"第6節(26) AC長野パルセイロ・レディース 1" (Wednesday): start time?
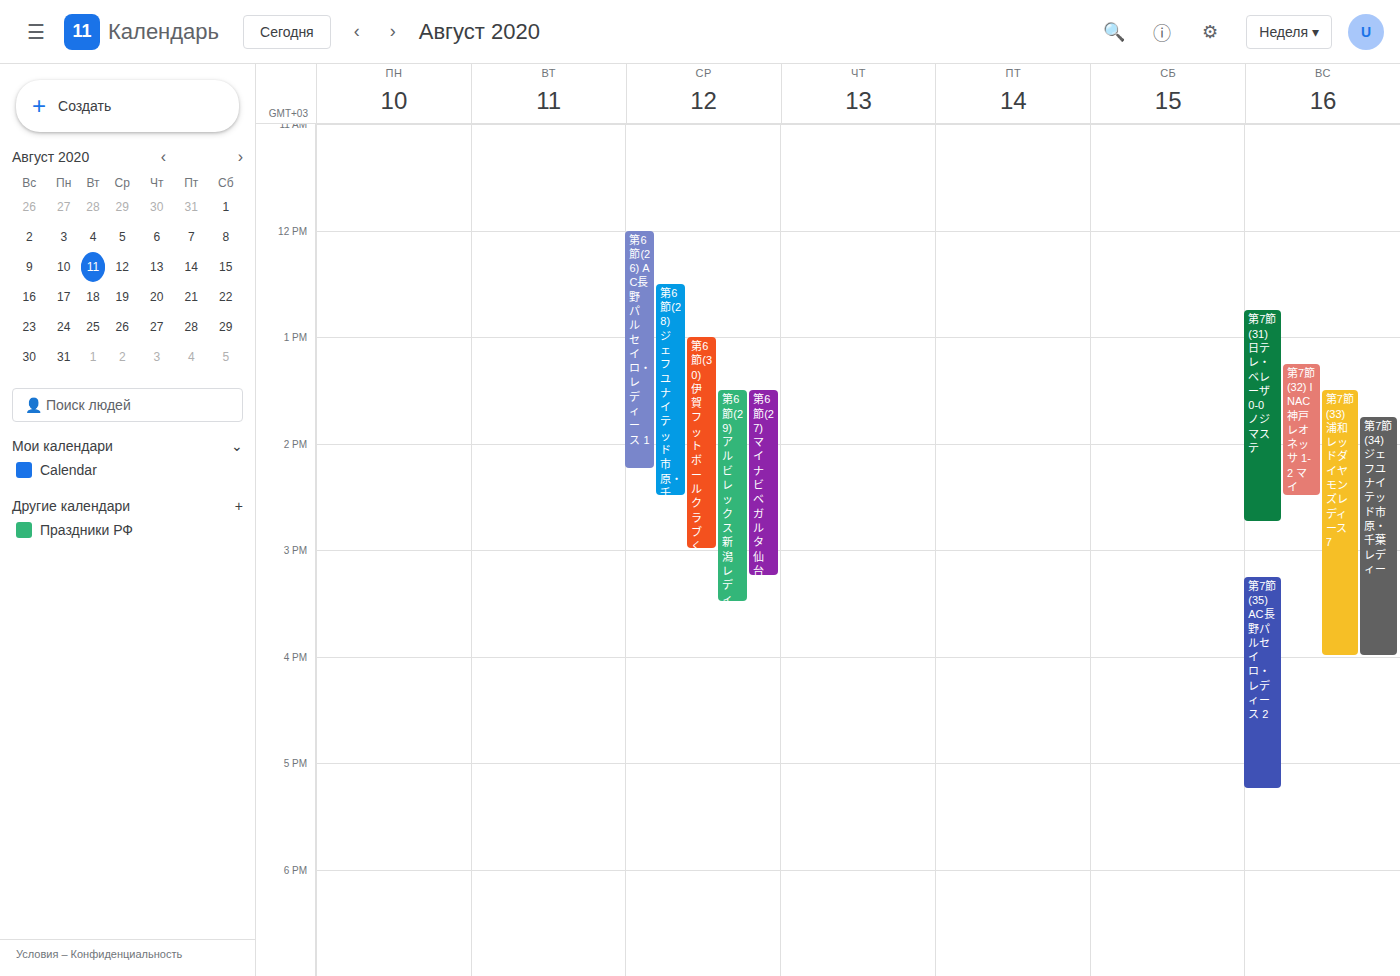
12:00 PM